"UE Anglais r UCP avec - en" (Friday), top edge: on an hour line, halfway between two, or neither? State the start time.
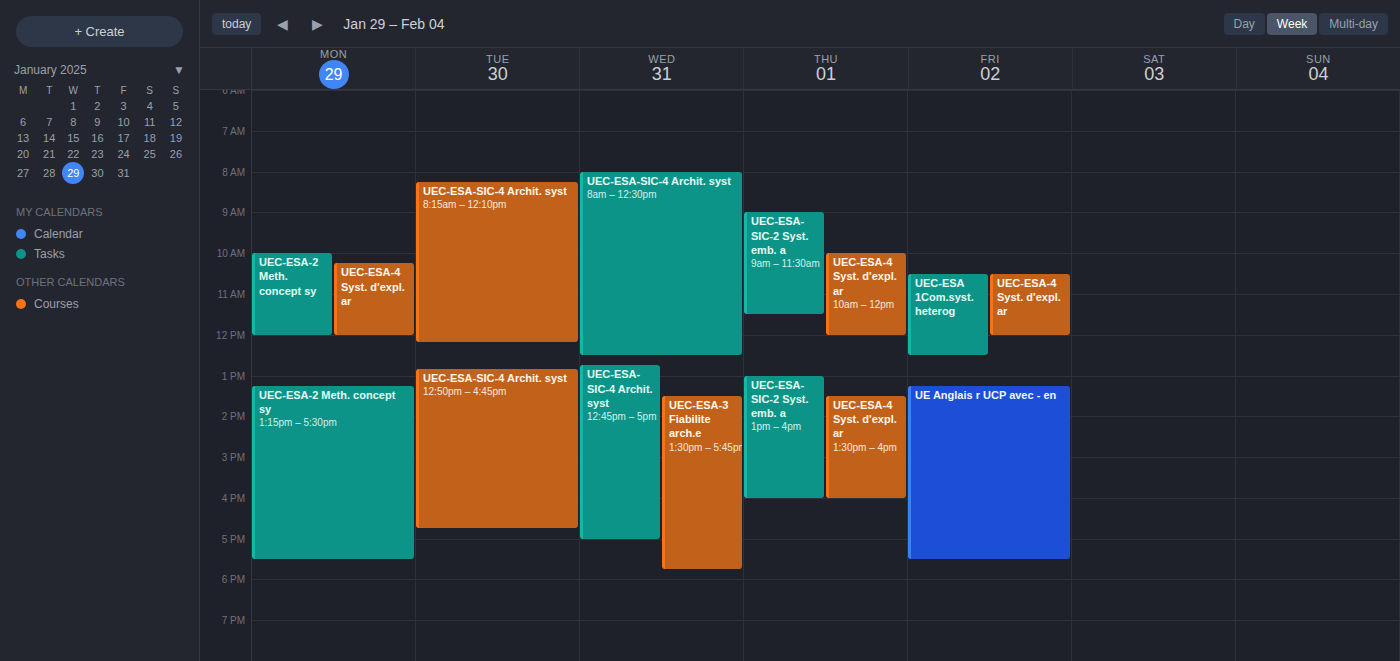
1:15 PM -- neither: a quarter of the way from the 1 PM line to the 2 PM line.